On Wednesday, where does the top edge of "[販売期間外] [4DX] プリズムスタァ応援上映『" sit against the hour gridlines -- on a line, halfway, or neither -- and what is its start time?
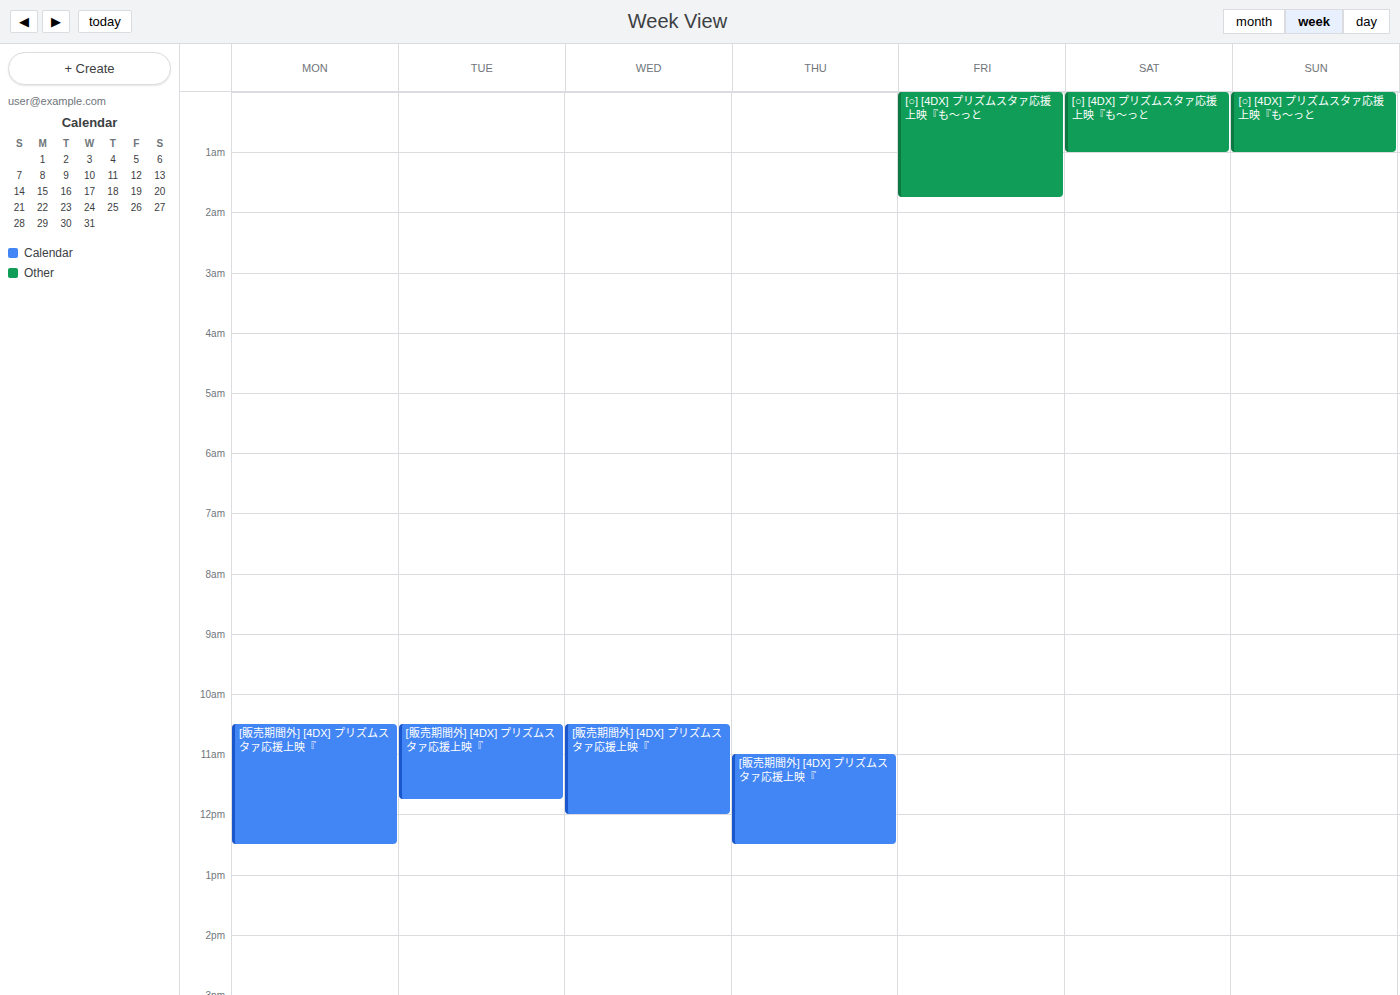
10:30 -- halfway between the 10:00 and 11:00 lines.